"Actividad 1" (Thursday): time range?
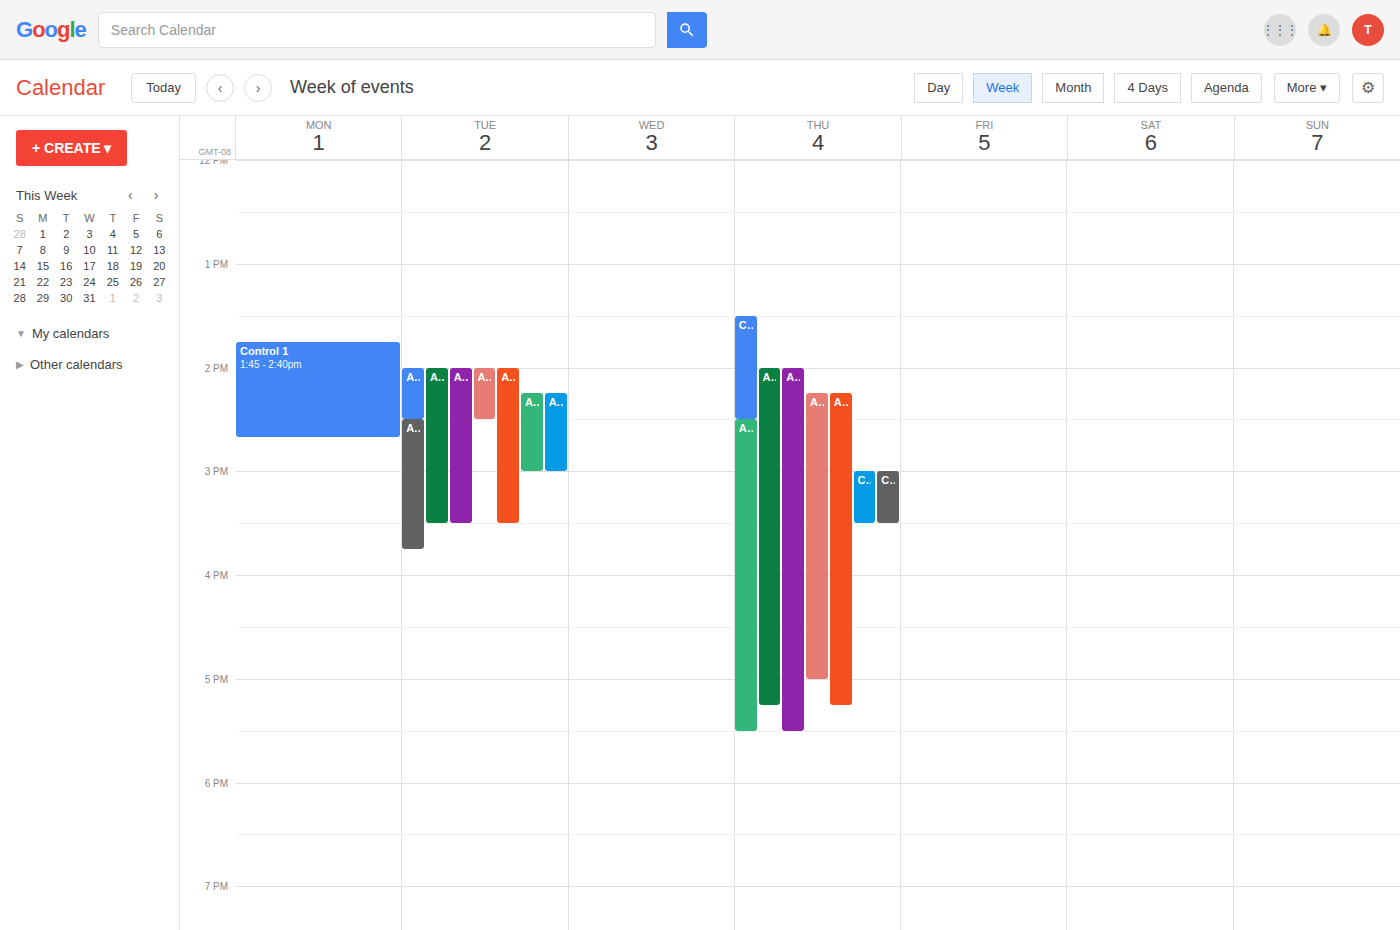
14:00 to 17:15